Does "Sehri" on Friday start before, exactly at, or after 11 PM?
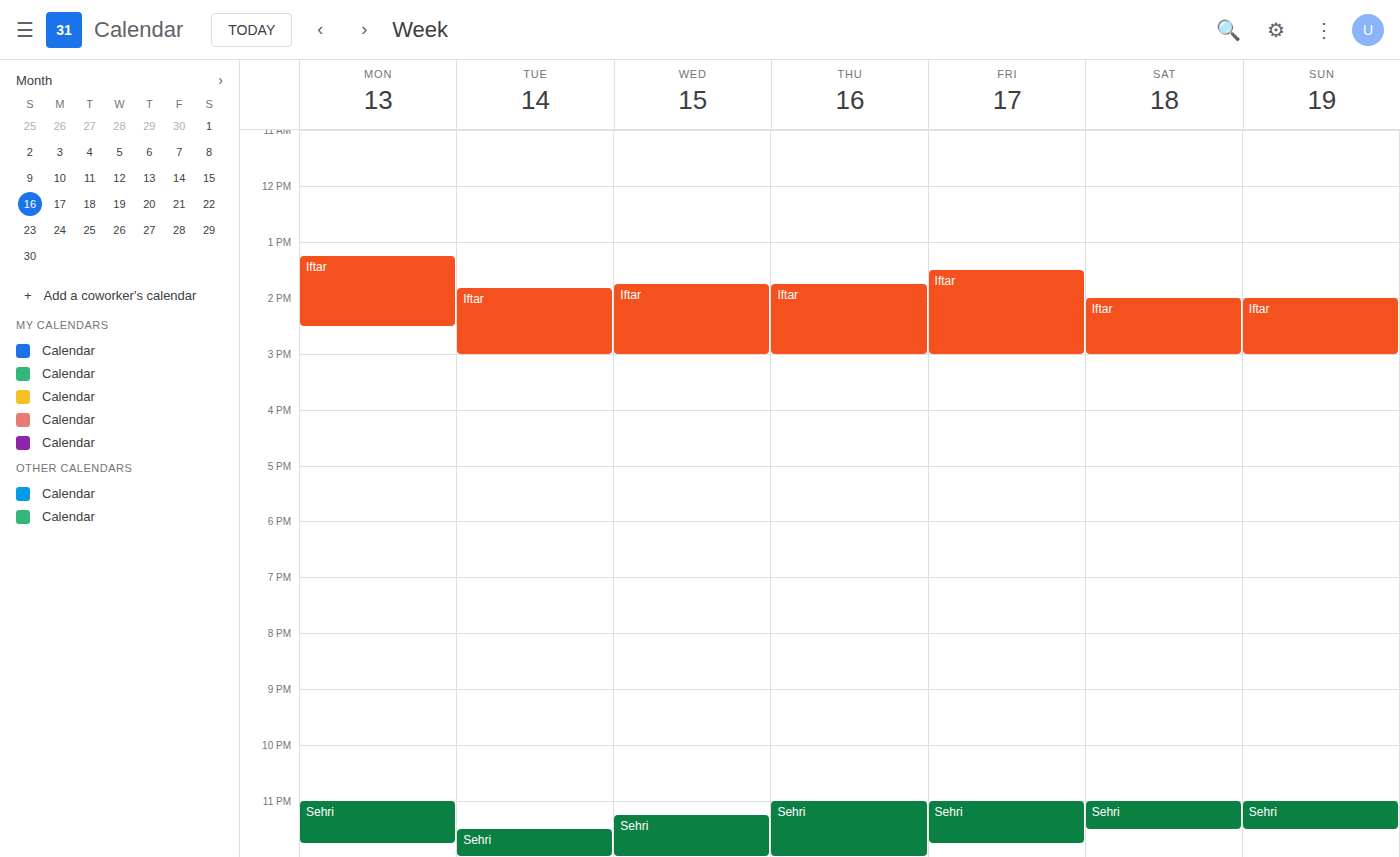
11:00 PM -- exactly at 11 PM, on the 11 PM line.